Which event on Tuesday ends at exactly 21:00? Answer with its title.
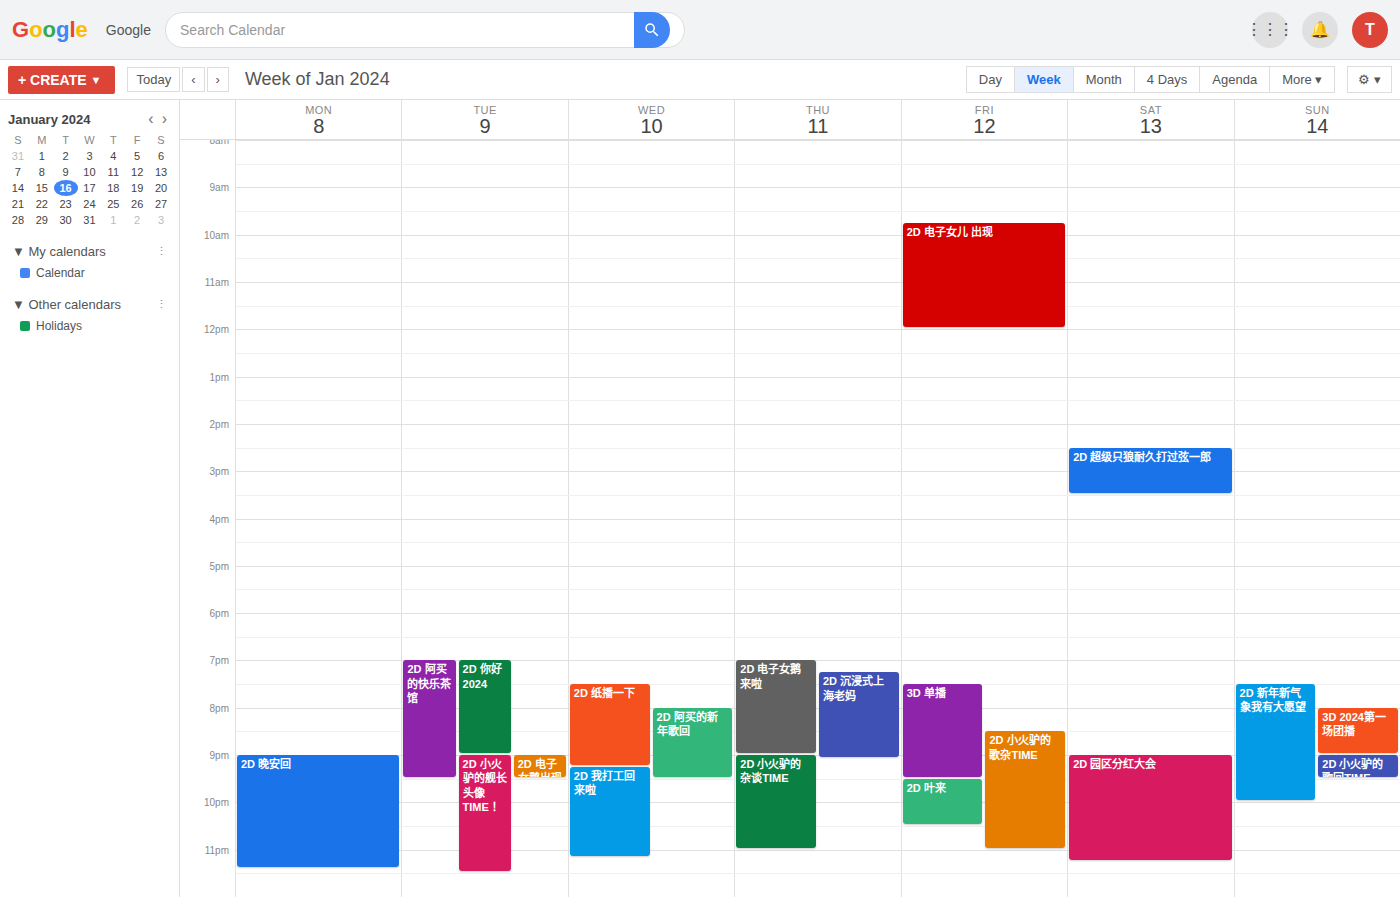
"2D 你好2024"